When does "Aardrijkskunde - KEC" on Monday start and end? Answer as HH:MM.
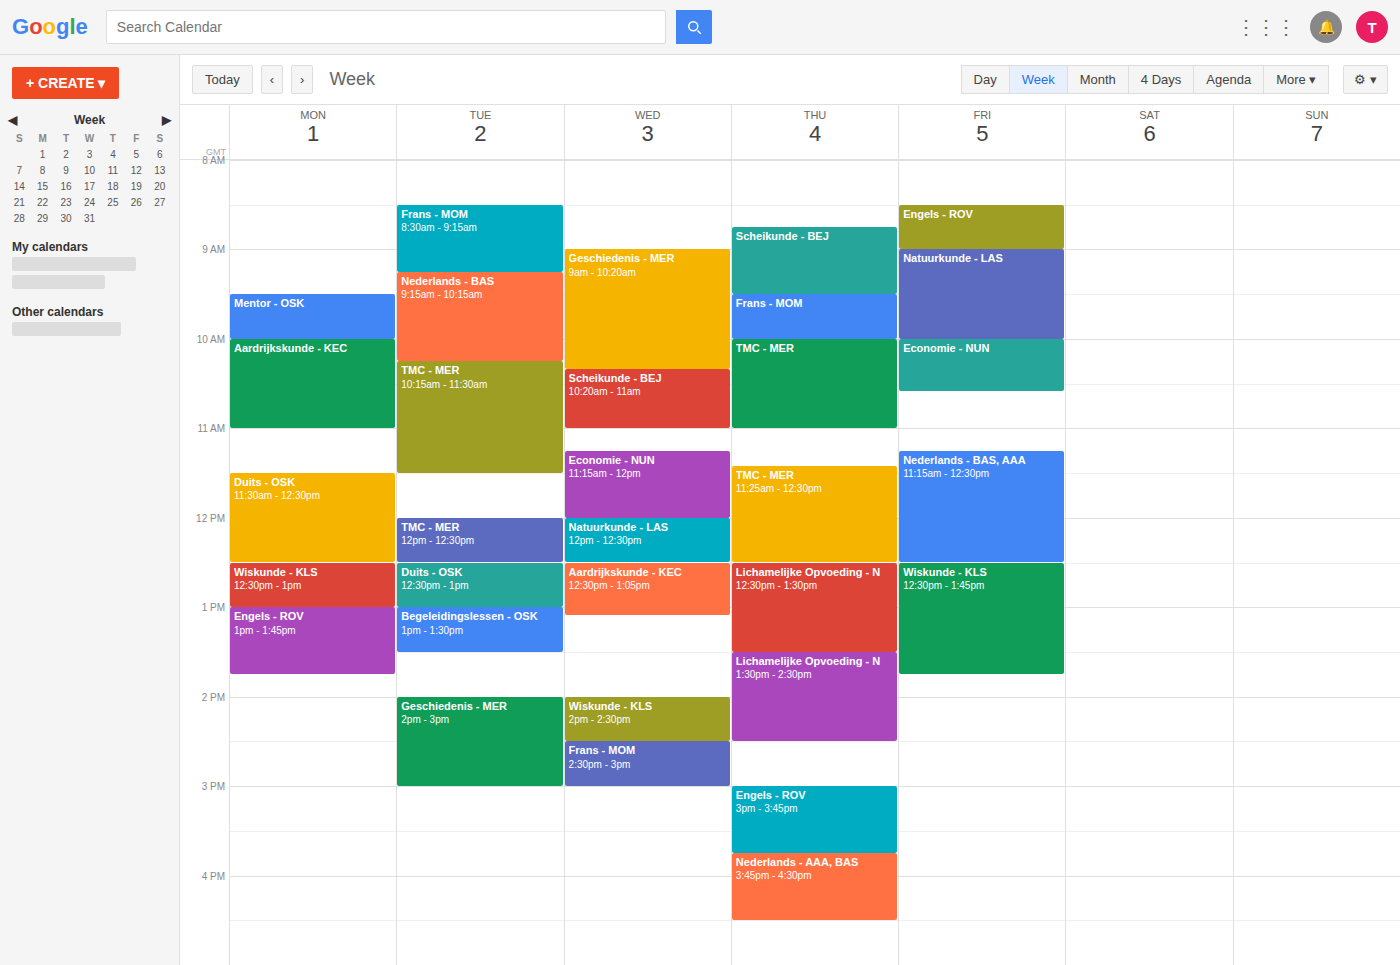
10:00 to 11:00